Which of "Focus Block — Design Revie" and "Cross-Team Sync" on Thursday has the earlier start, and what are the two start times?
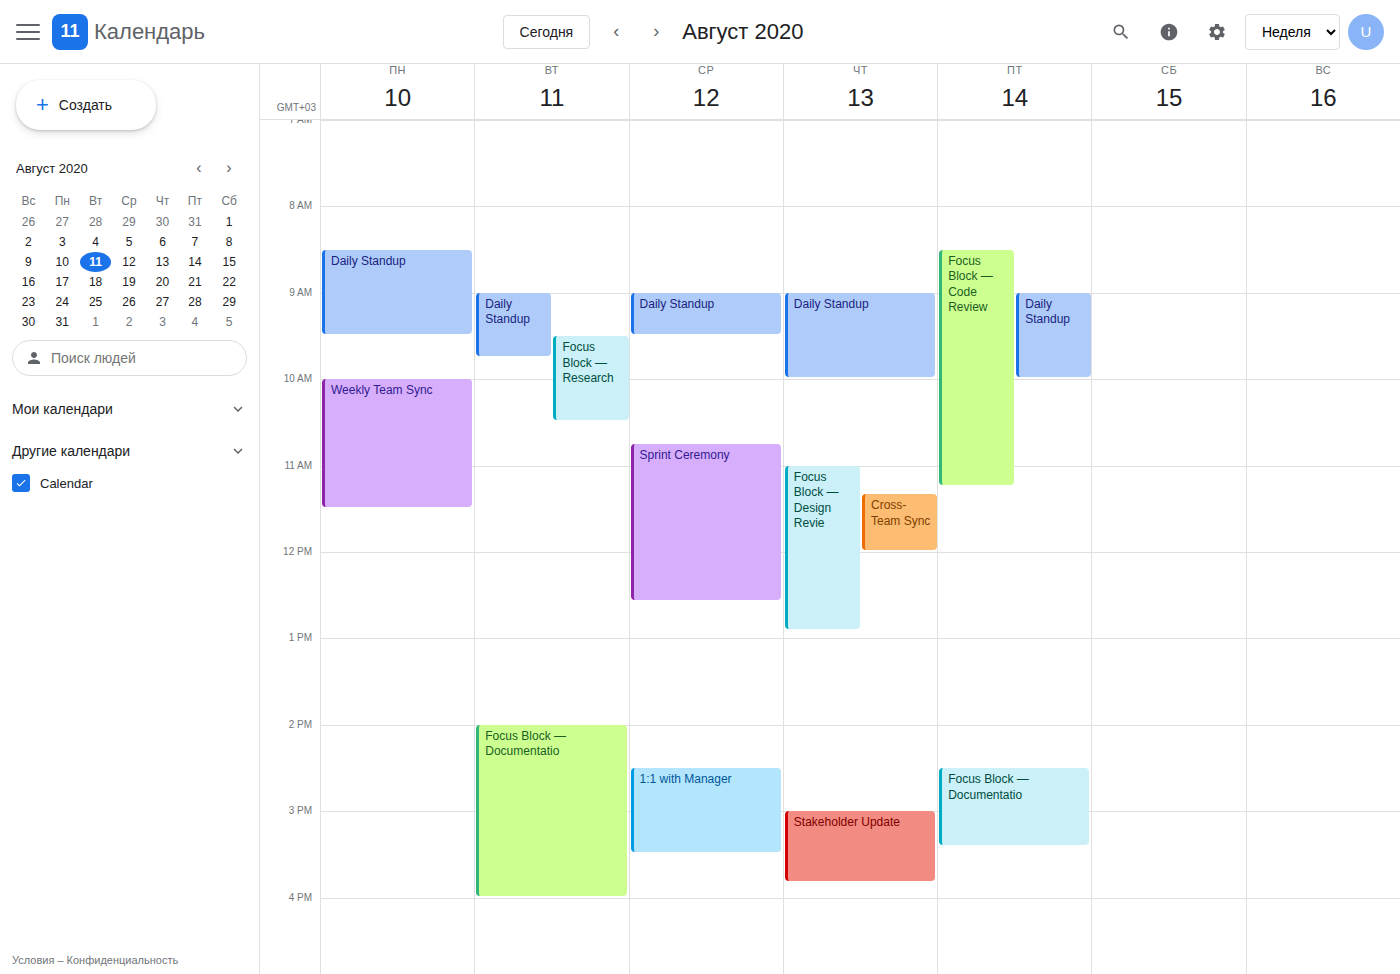
"Focus Block — Design Revie" 11:00 AM; "Cross-Team Sync" 11:20 AM.